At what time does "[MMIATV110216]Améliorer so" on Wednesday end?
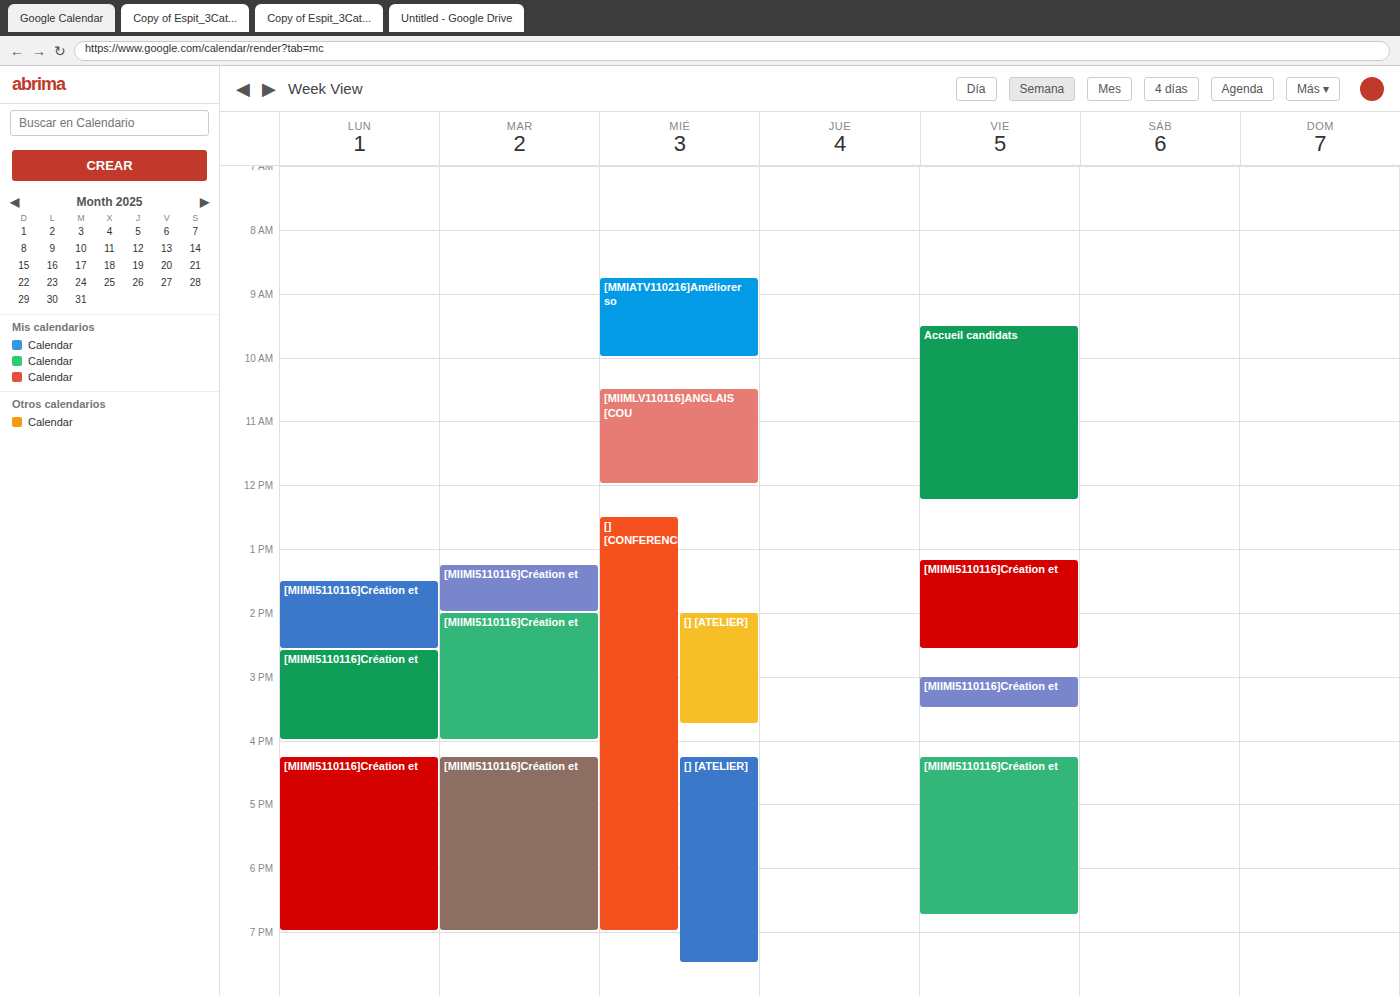
10:00